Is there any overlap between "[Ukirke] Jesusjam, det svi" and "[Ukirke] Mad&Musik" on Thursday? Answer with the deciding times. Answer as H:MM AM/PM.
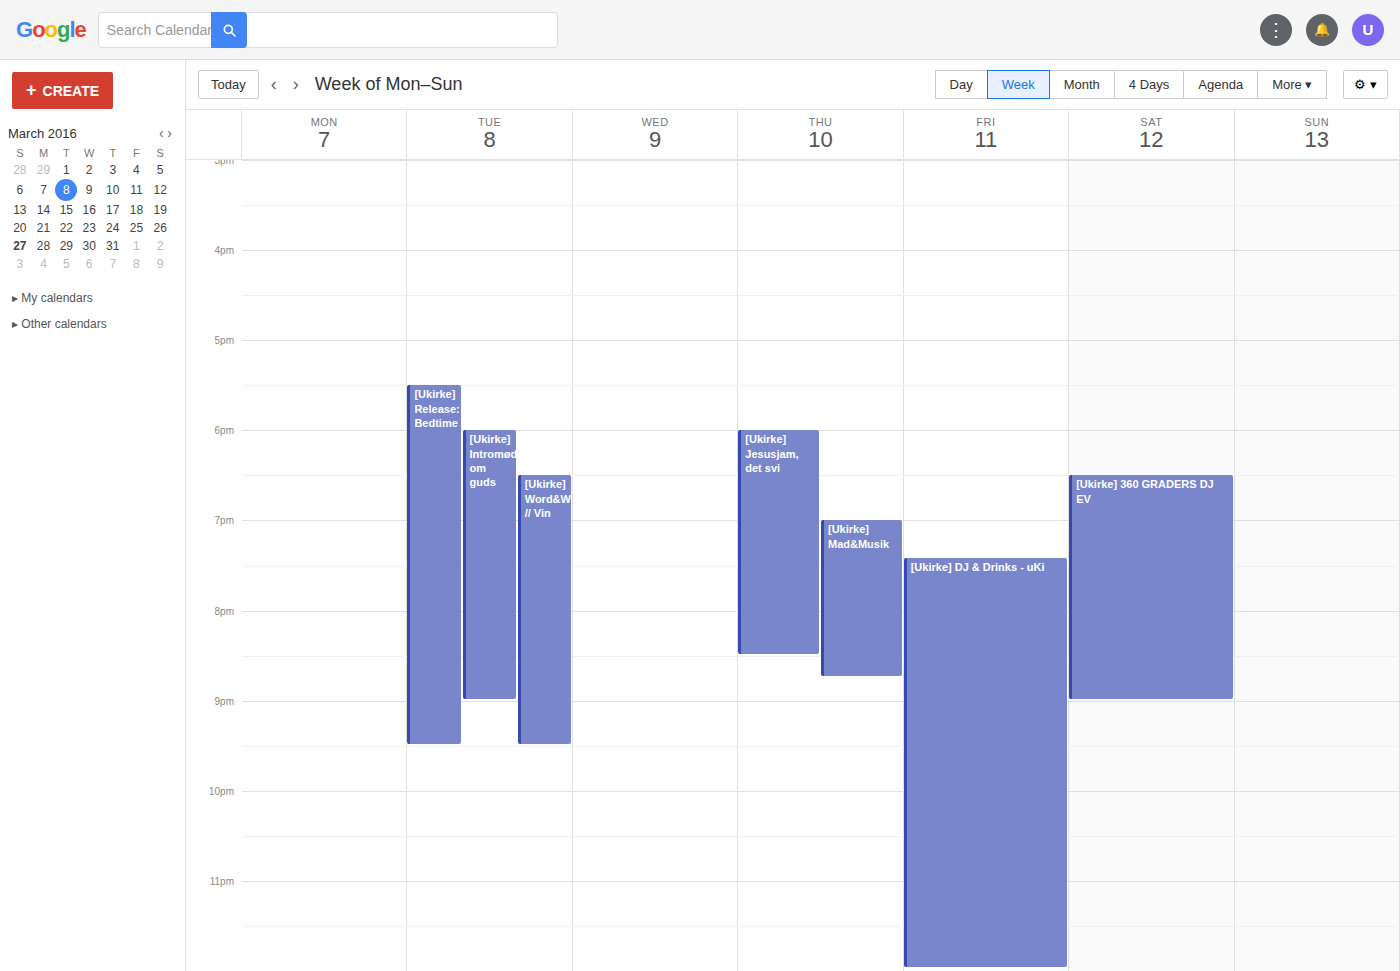
"[Ukirke] Mad&Musik" starts at 7:00 PM, before "[Ukirke] Jesusjam, det svi" ends at 8:30 PM -- they overlap.